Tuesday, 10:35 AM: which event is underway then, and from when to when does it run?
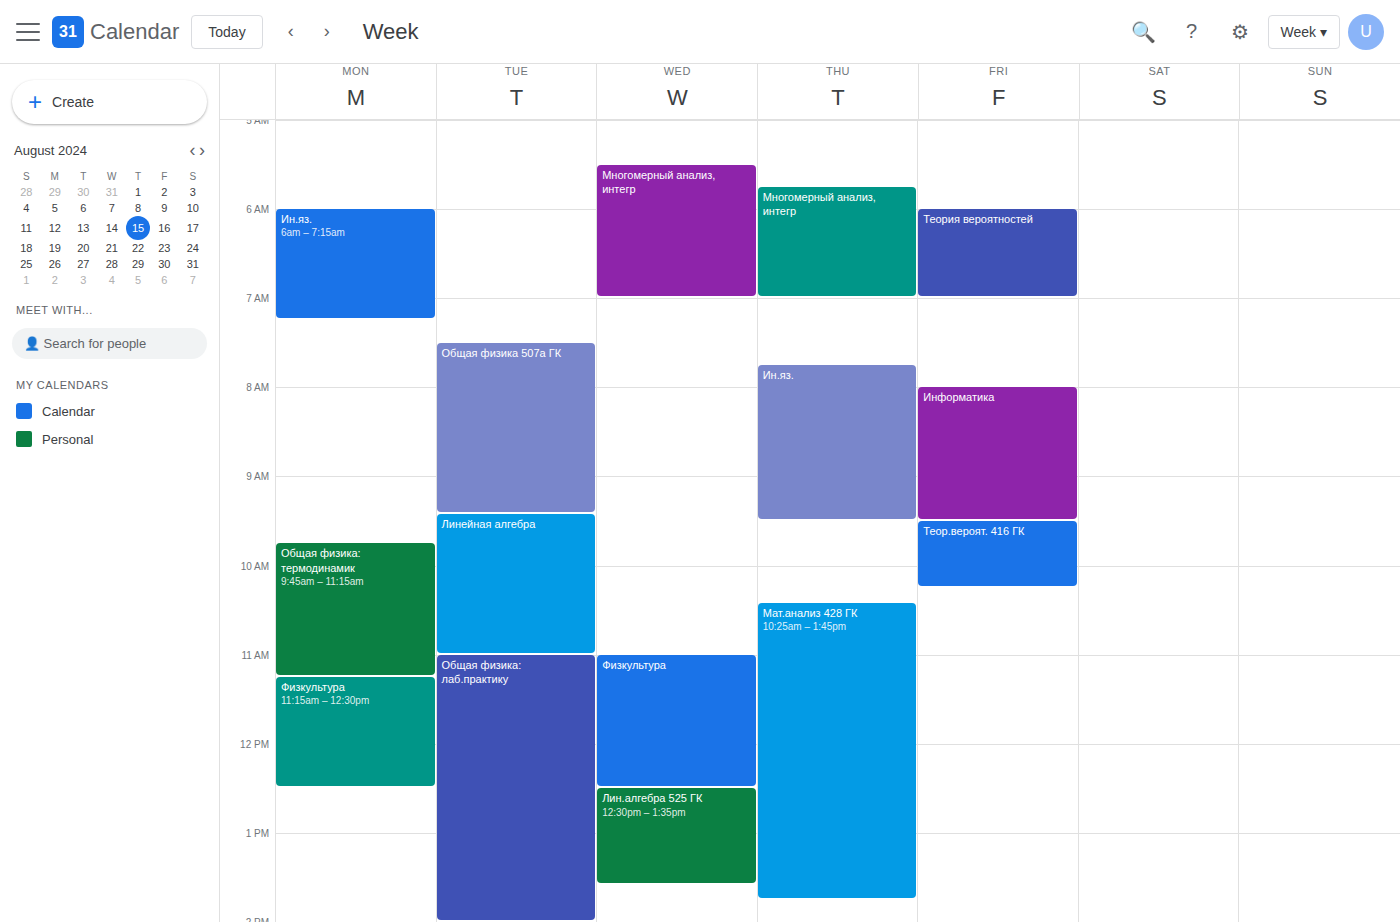
"Линейная алгебра", 9:25 AM to 11:00 AM